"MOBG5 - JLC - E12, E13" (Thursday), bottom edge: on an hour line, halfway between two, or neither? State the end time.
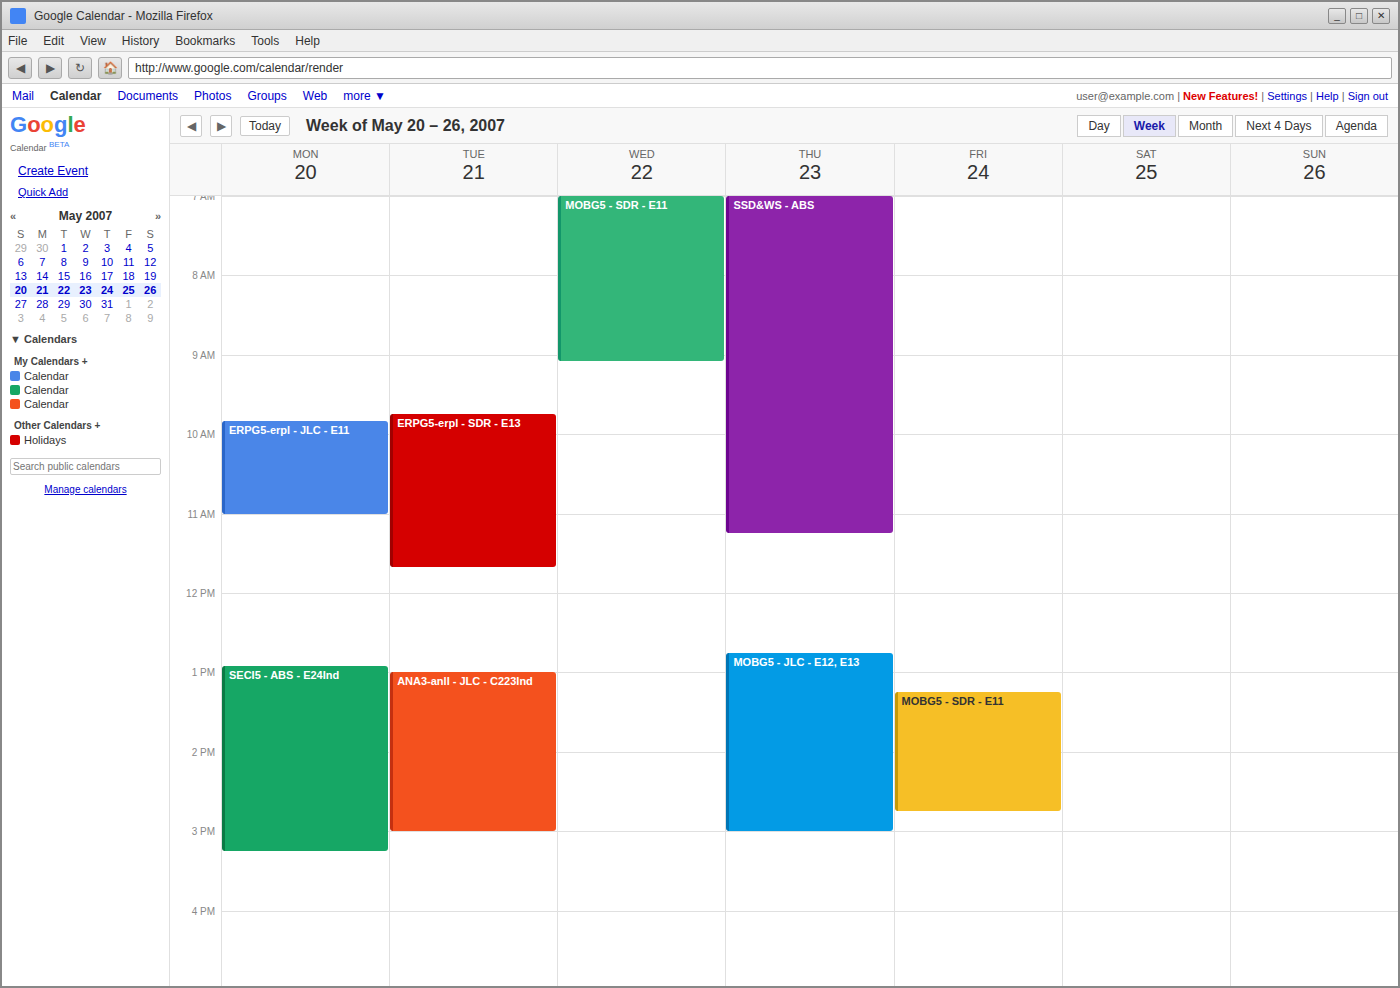
3:00 PM -- exactly on the 3 PM line.